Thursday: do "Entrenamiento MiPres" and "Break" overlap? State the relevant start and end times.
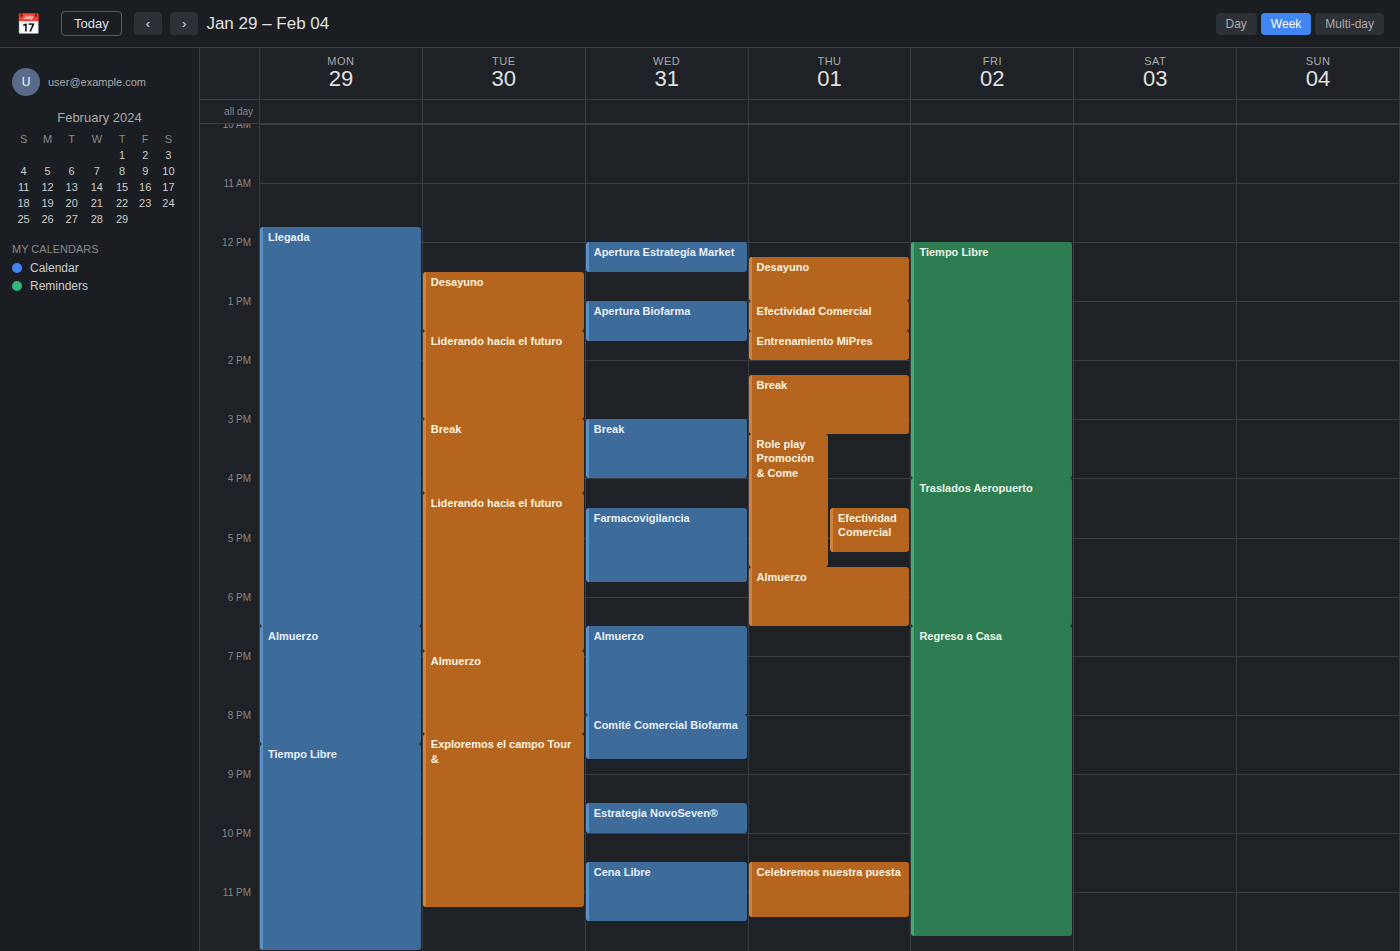
"Entrenamiento MiPres" ends at 2:00 PM and "Break" starts at 2:15 PM -- no overlap.